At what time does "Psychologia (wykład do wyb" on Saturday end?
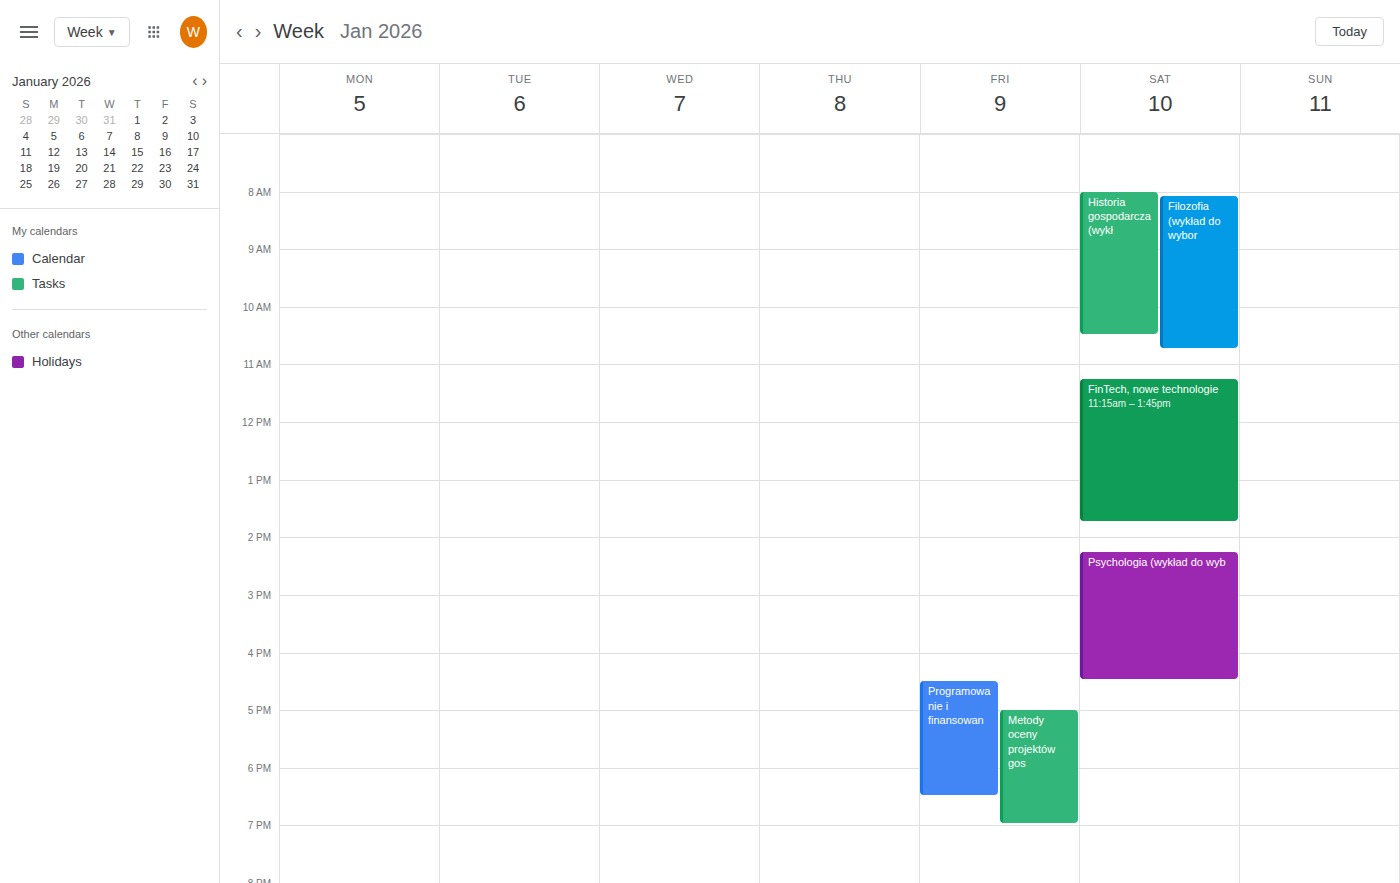
4:30 PM